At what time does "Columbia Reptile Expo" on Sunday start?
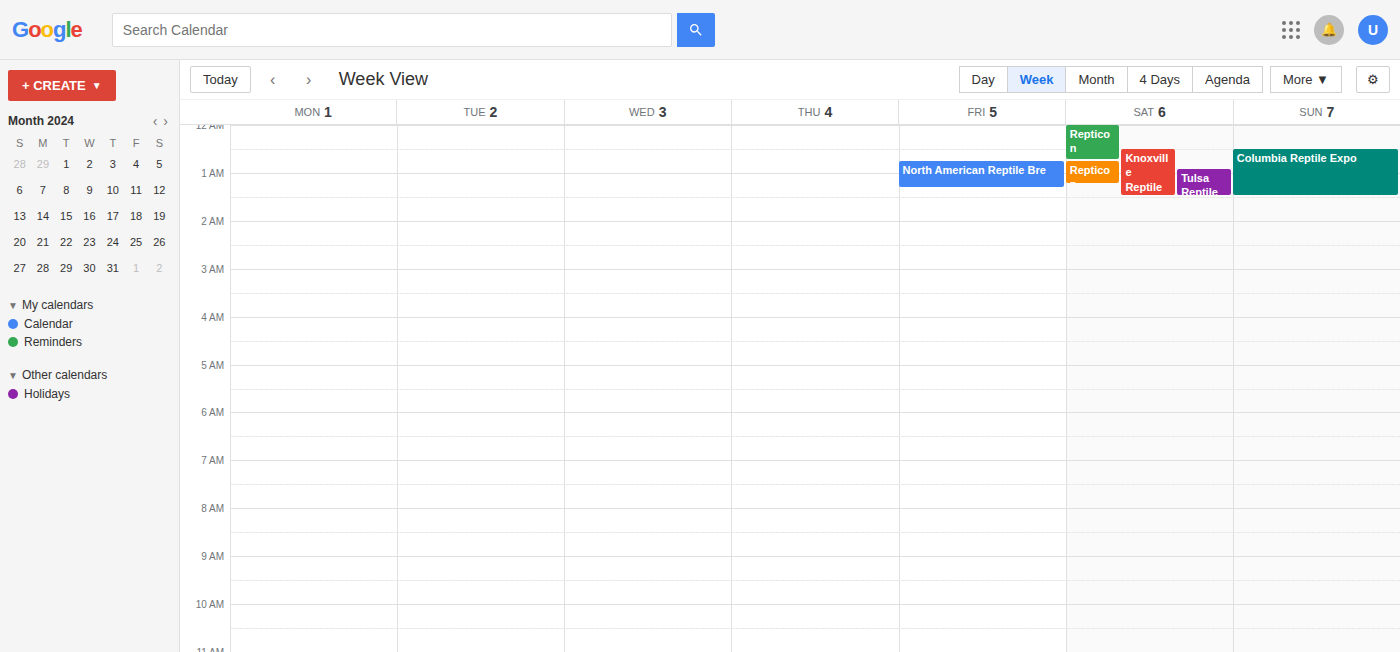
12:30 AM